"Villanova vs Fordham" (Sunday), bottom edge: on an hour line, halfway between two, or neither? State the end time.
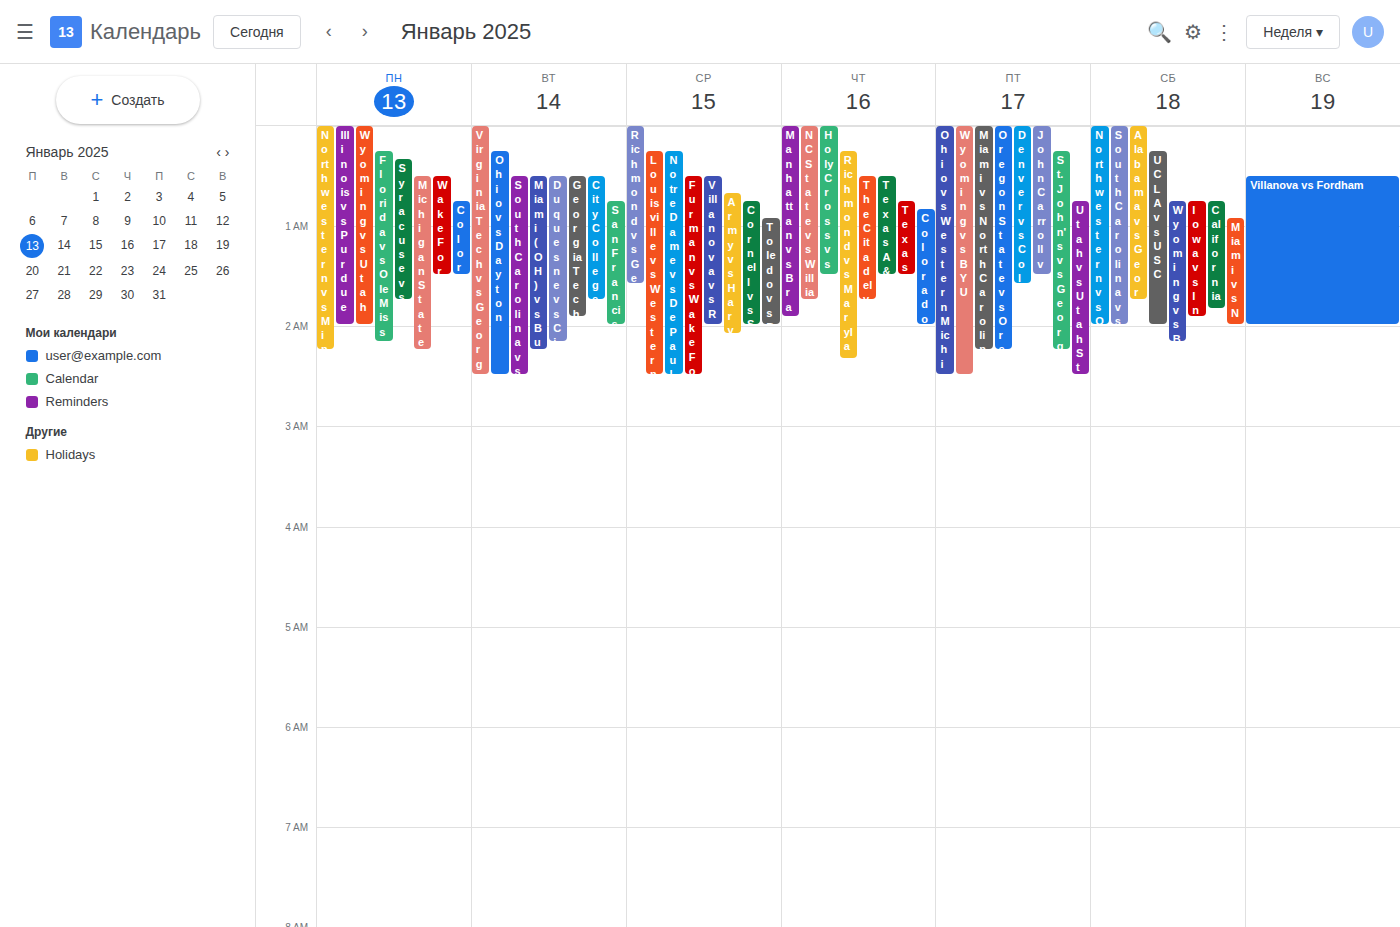
2:00 AM -- exactly on the 2 AM line.